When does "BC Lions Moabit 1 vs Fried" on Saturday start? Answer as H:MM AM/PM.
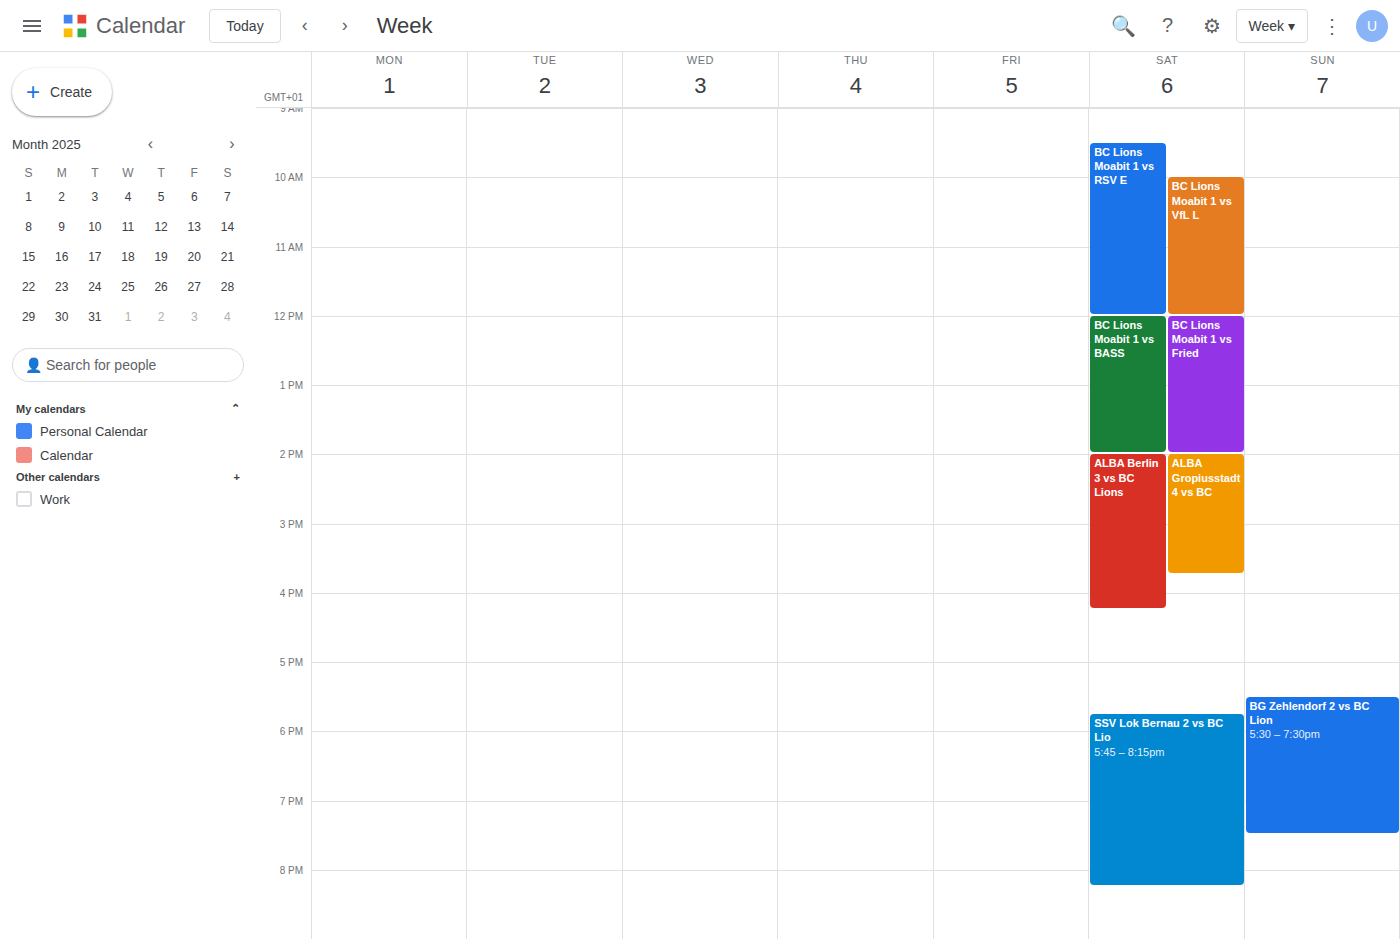
12:00 PM